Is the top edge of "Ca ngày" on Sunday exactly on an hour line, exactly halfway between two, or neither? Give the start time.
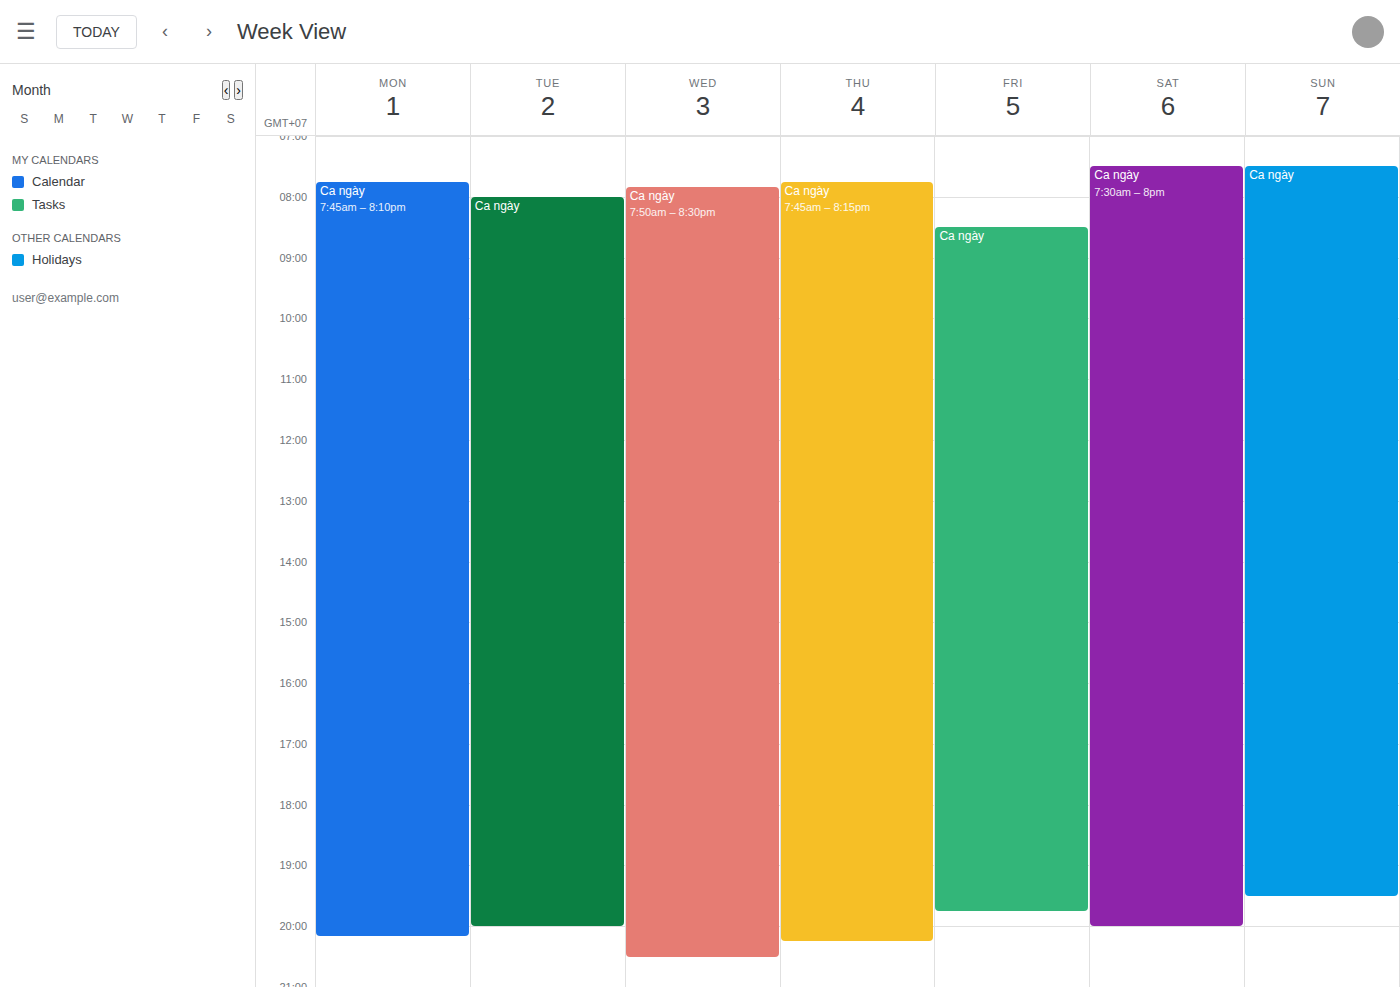
7:30 AM -- halfway between the 7 AM and 8 AM lines.